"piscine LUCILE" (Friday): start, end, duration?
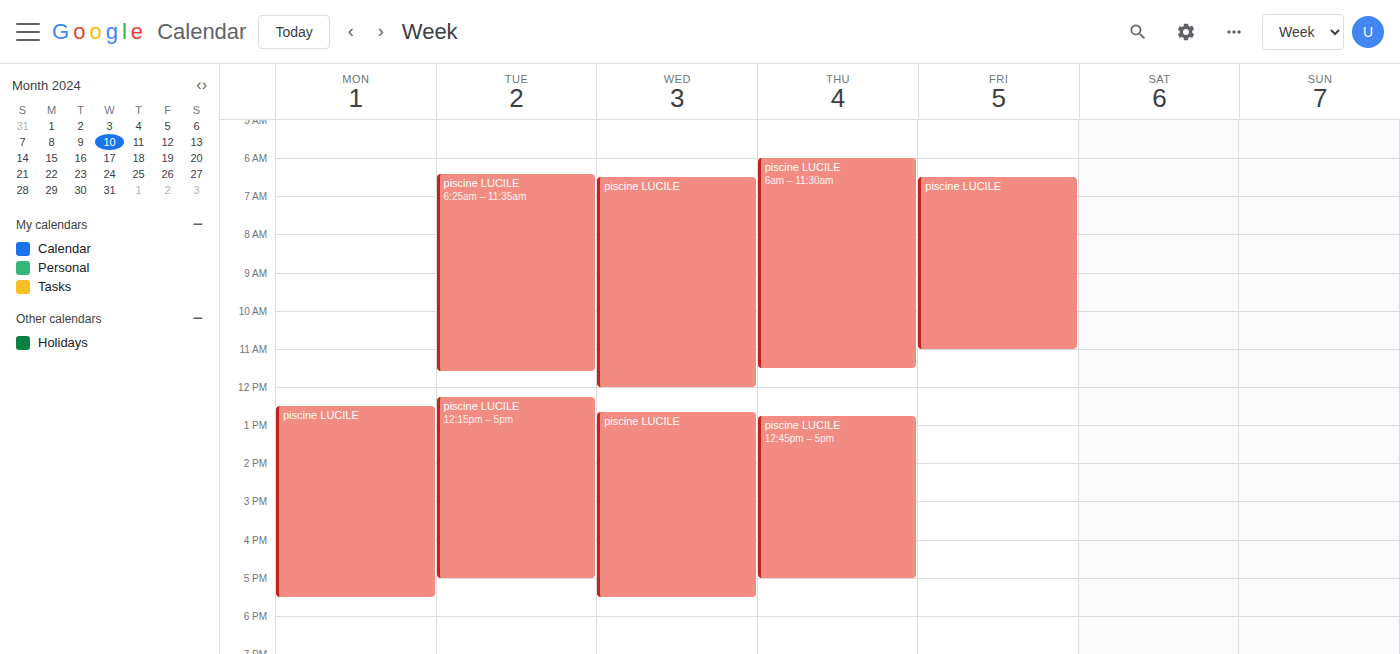
6:30 AM to 11:00 AM, 4 hours 30 minutes